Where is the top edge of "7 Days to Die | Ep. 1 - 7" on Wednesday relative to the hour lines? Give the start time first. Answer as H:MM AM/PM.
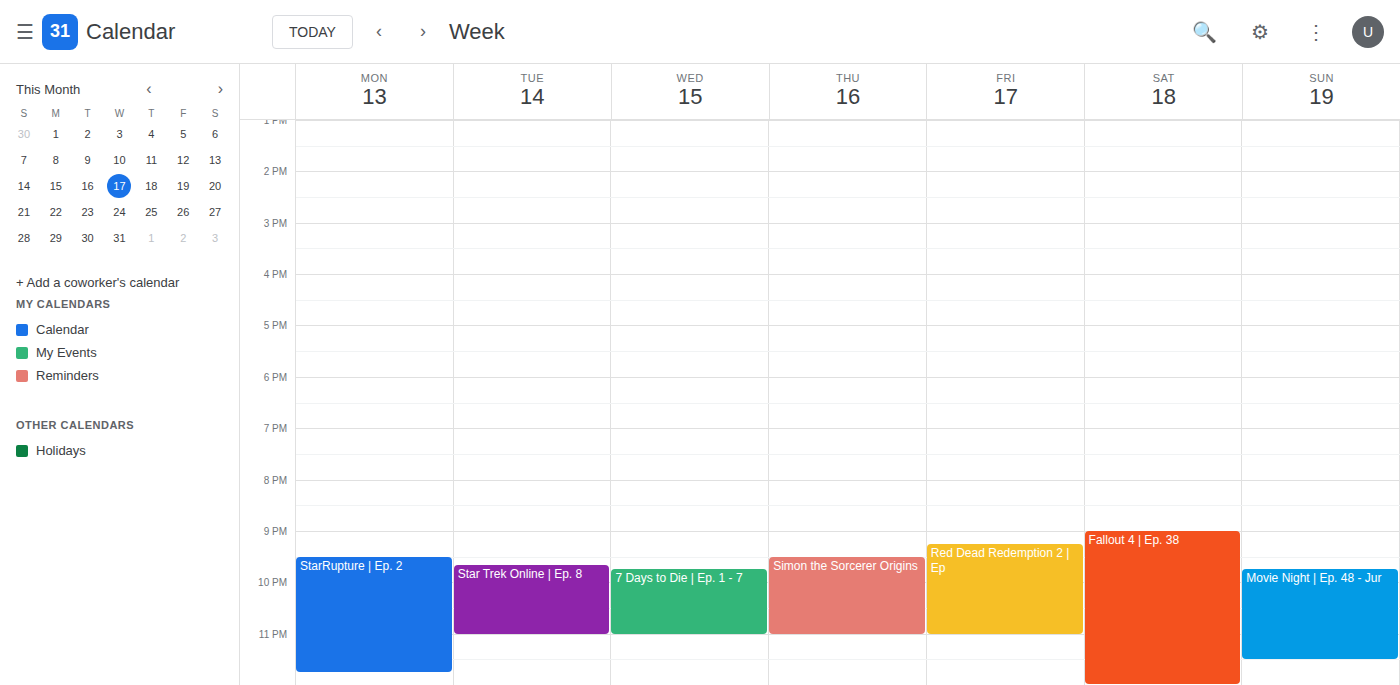
9:45 PM -- neither: three quarters of the way from the 9 PM line to the 10 PM line.